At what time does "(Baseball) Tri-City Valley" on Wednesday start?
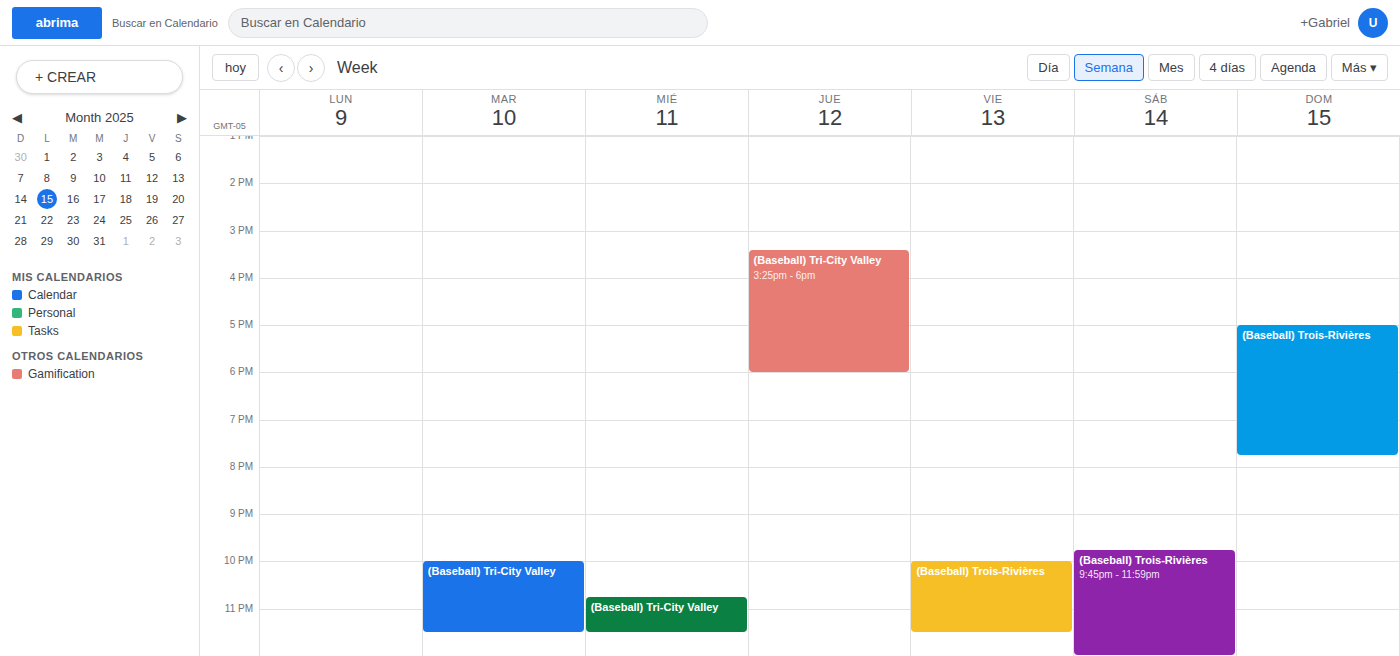
10:45 PM